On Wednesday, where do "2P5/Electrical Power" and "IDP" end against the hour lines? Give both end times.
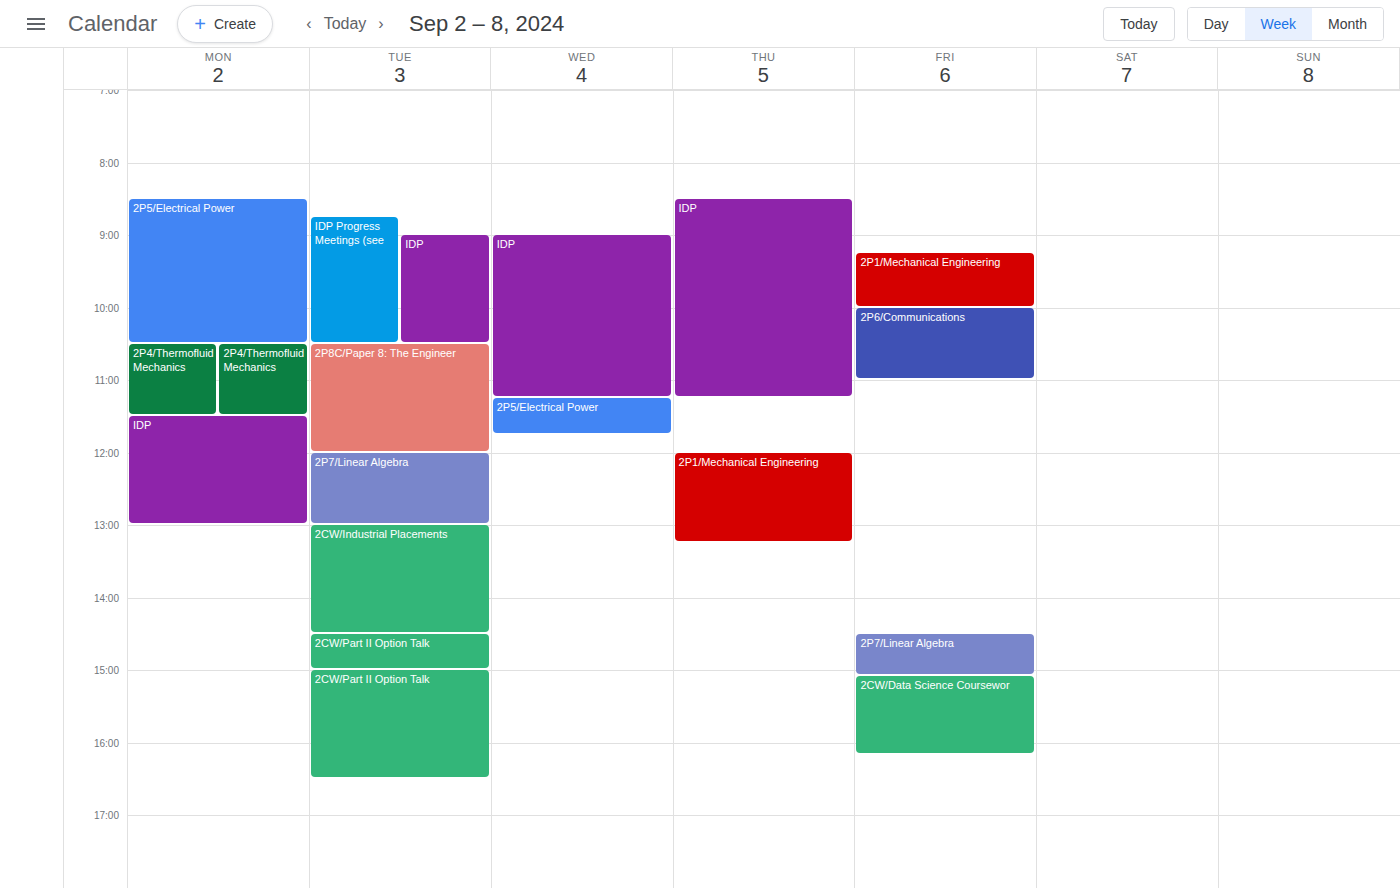
"2P5/Electrical Power": 11:45 AM, neither: three quarters of the way from the 11 AM line to the 12 PM line. "IDP": 11:15 AM, neither: a quarter of the way from the 11 AM line to the 12 PM line.